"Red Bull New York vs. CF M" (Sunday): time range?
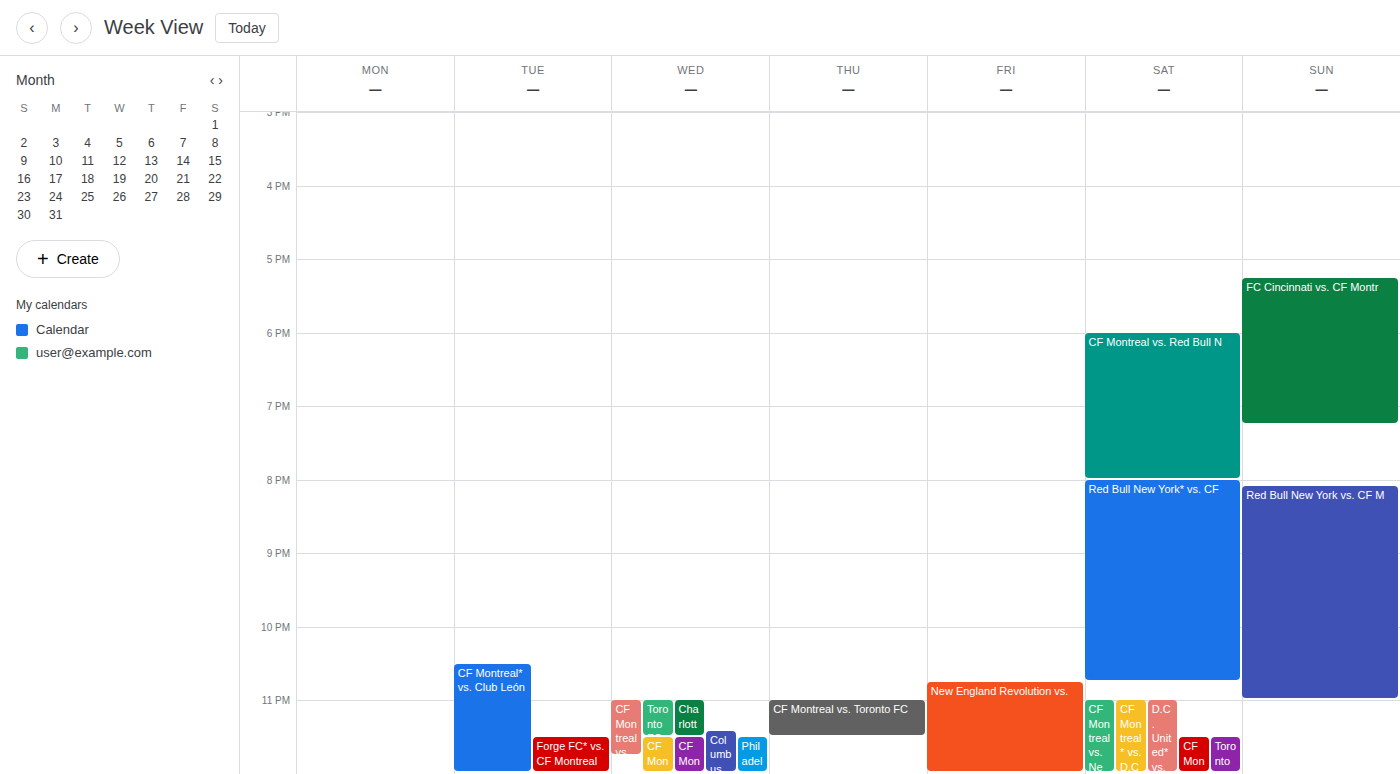
8:05 PM to 11:00 PM